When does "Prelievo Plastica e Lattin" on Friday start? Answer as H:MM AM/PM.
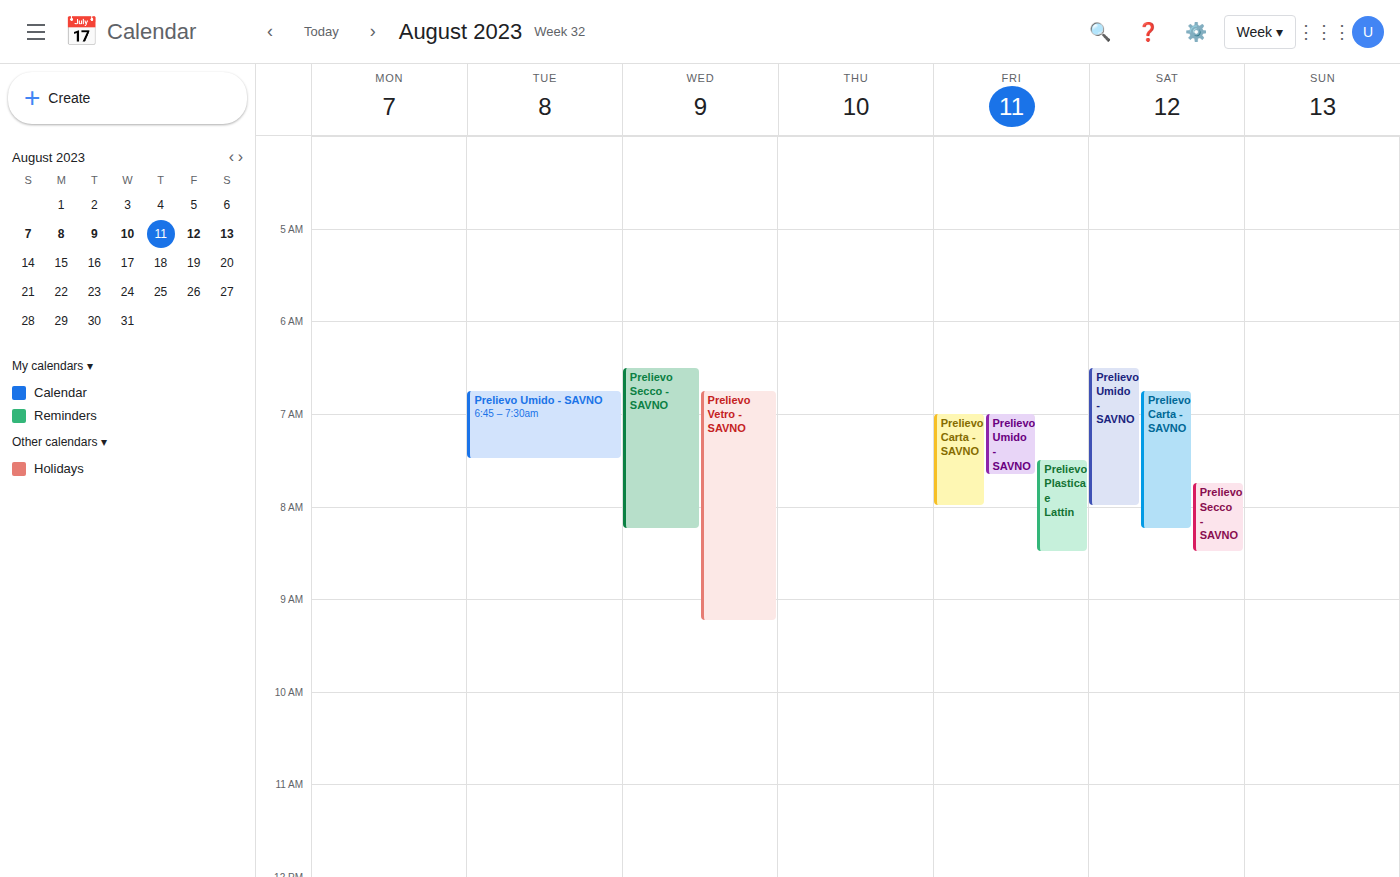
7:30 AM